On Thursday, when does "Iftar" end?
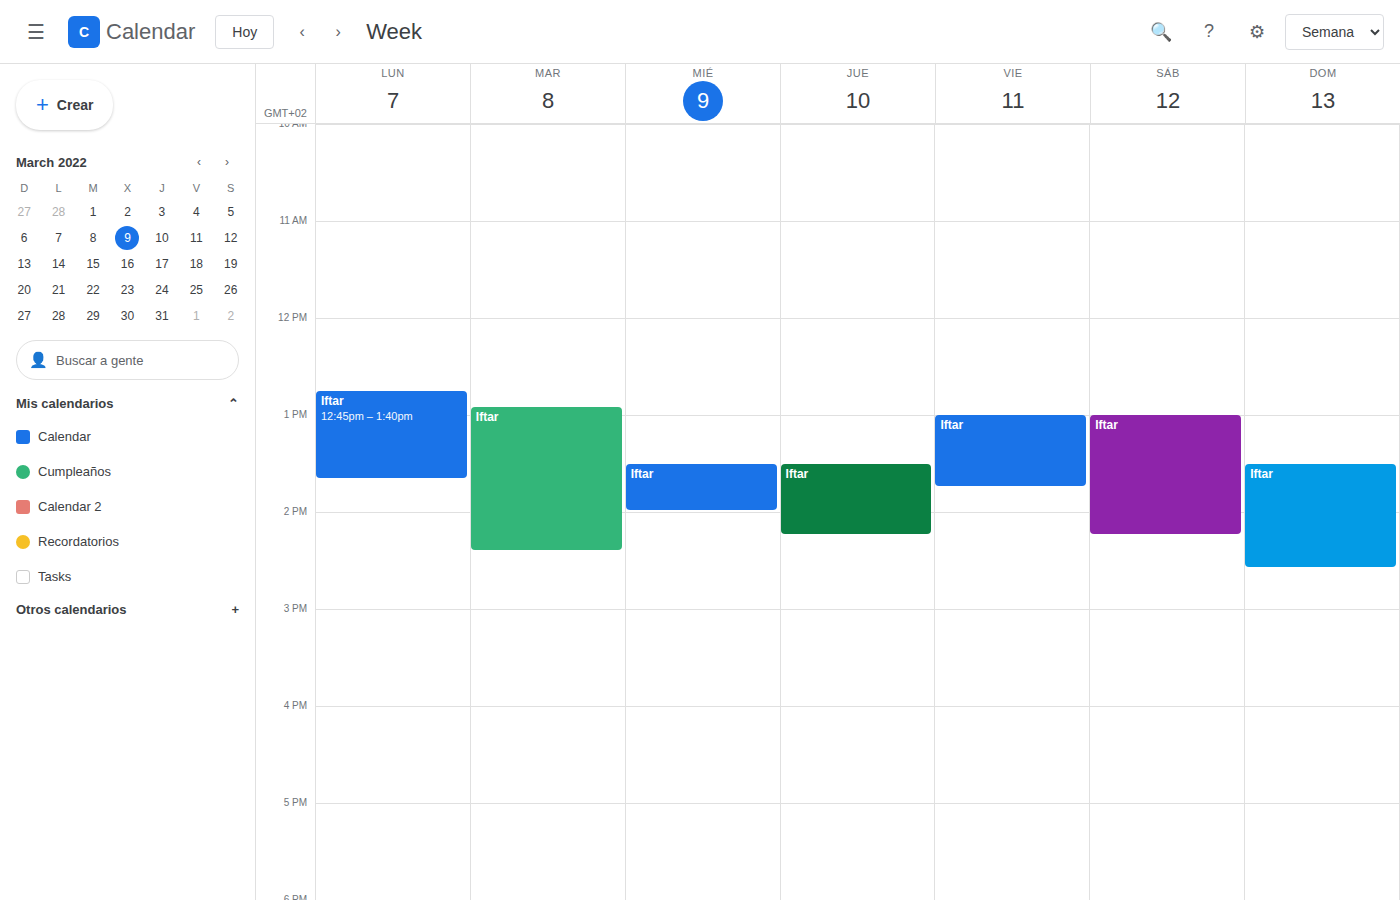
2:15 PM